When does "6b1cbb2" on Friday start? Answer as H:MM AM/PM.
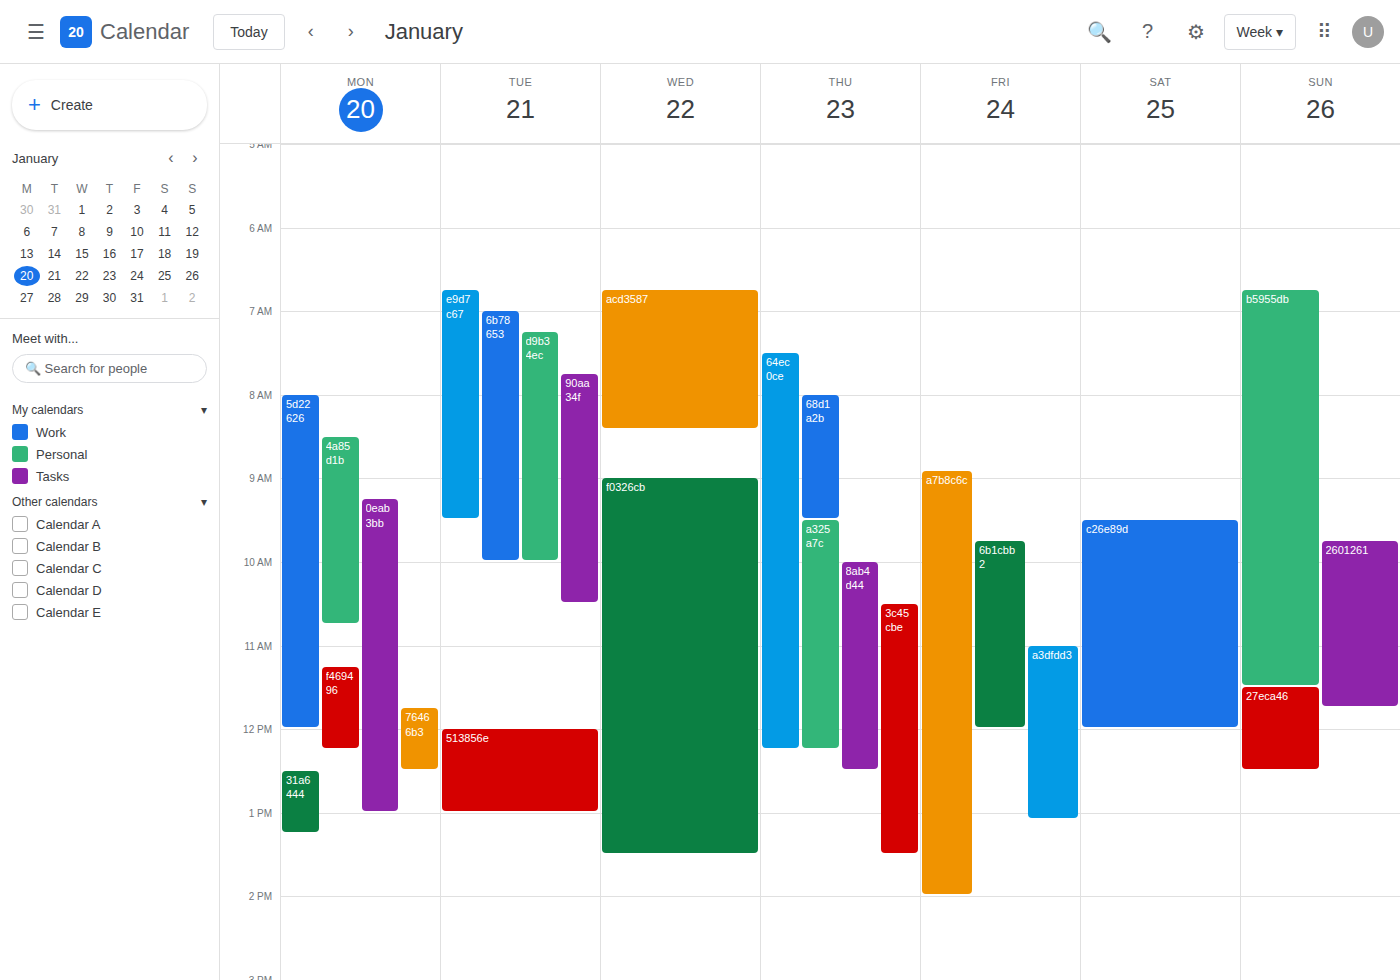
9:45 AM